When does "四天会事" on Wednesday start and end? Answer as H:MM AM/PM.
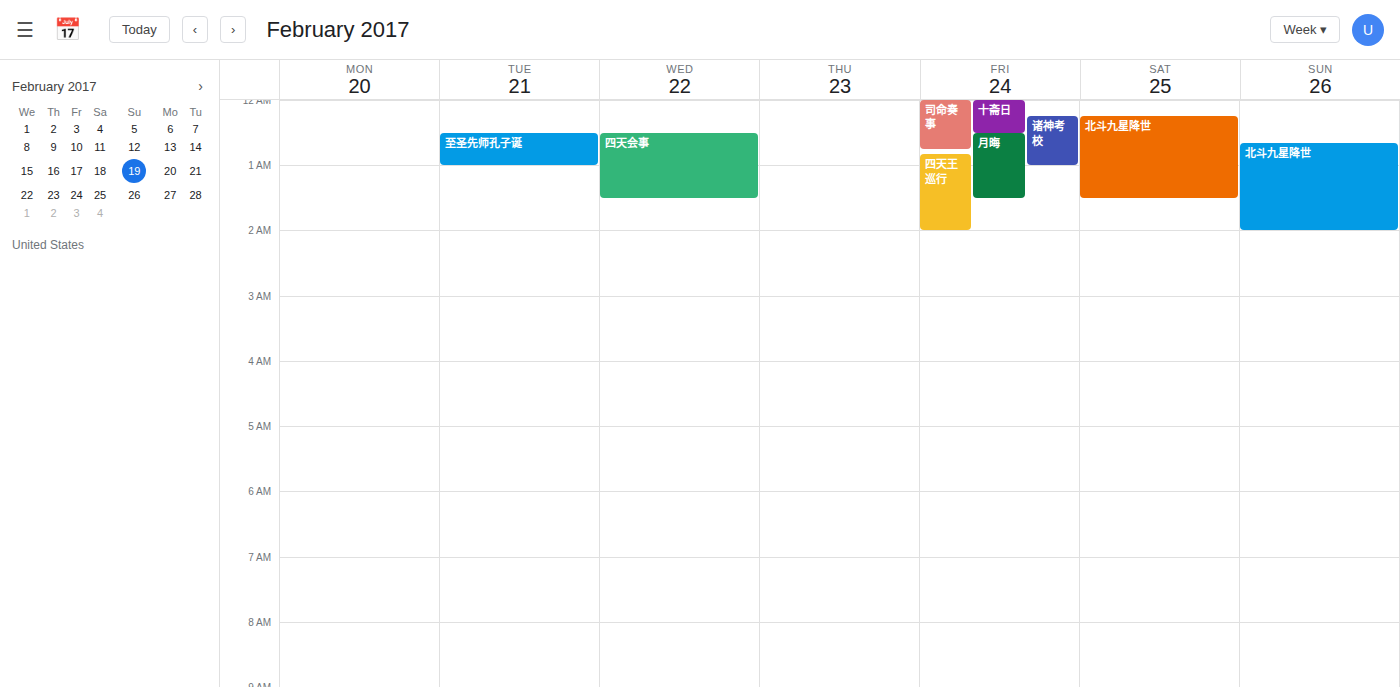
12:30 AM to 1:30 AM